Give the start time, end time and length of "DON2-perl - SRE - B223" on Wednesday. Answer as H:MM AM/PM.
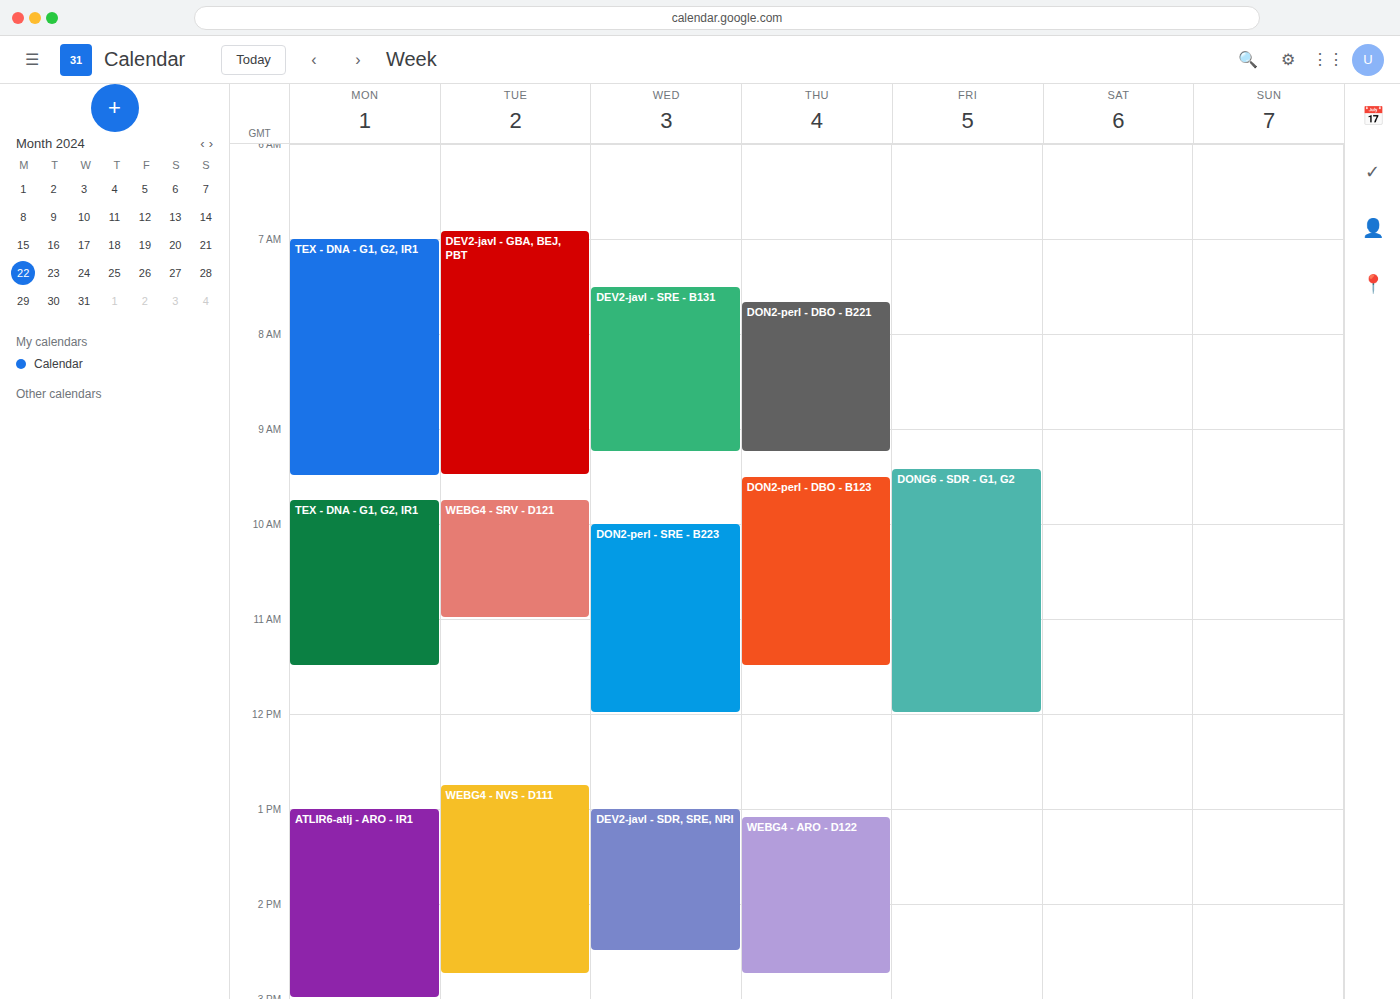
10:00 AM to 12:00 PM, 2 hours